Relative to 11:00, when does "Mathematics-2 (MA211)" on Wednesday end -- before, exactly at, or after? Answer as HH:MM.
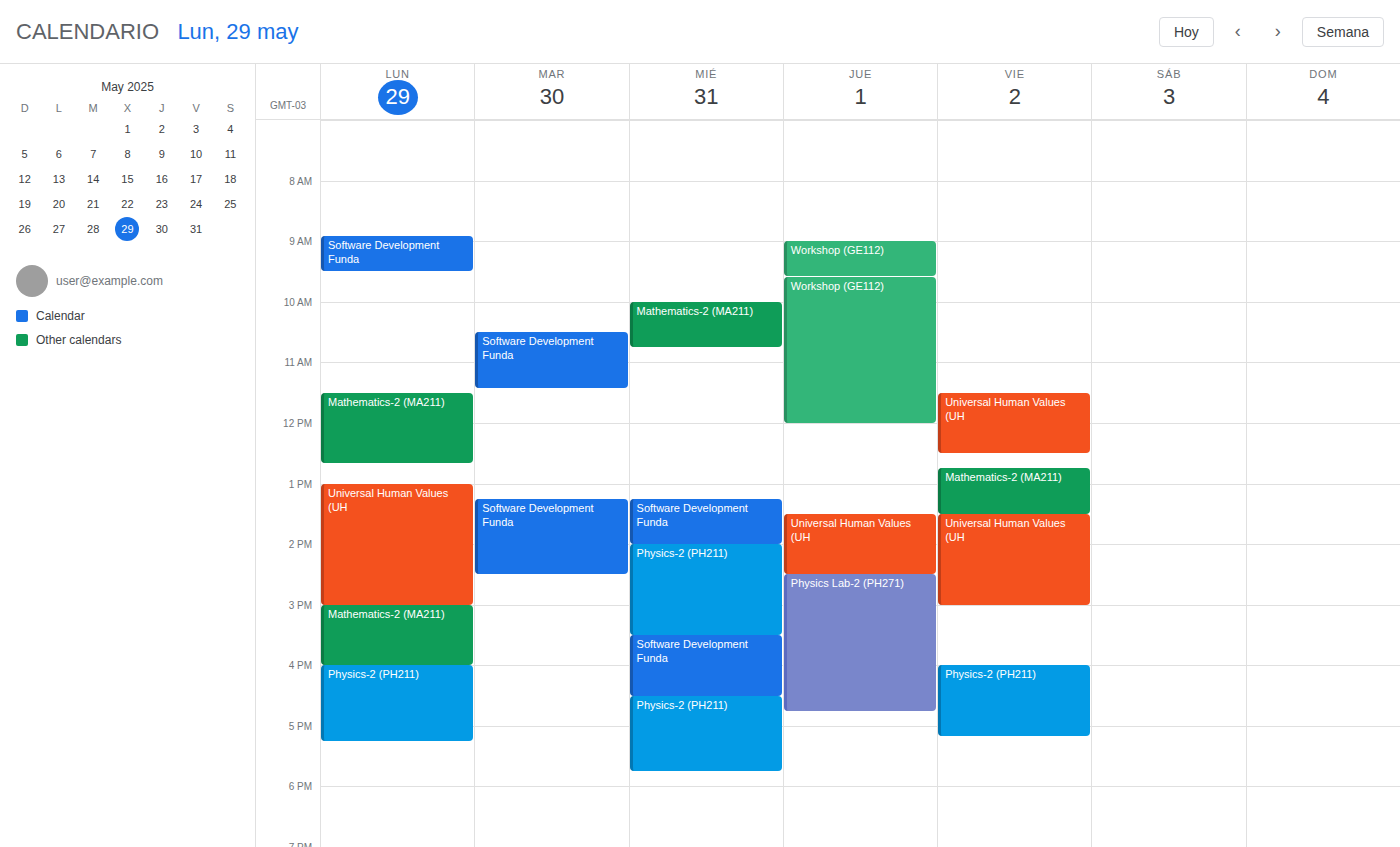
10:45 -- before 11:00, 15 minutes above the 11:00 line.